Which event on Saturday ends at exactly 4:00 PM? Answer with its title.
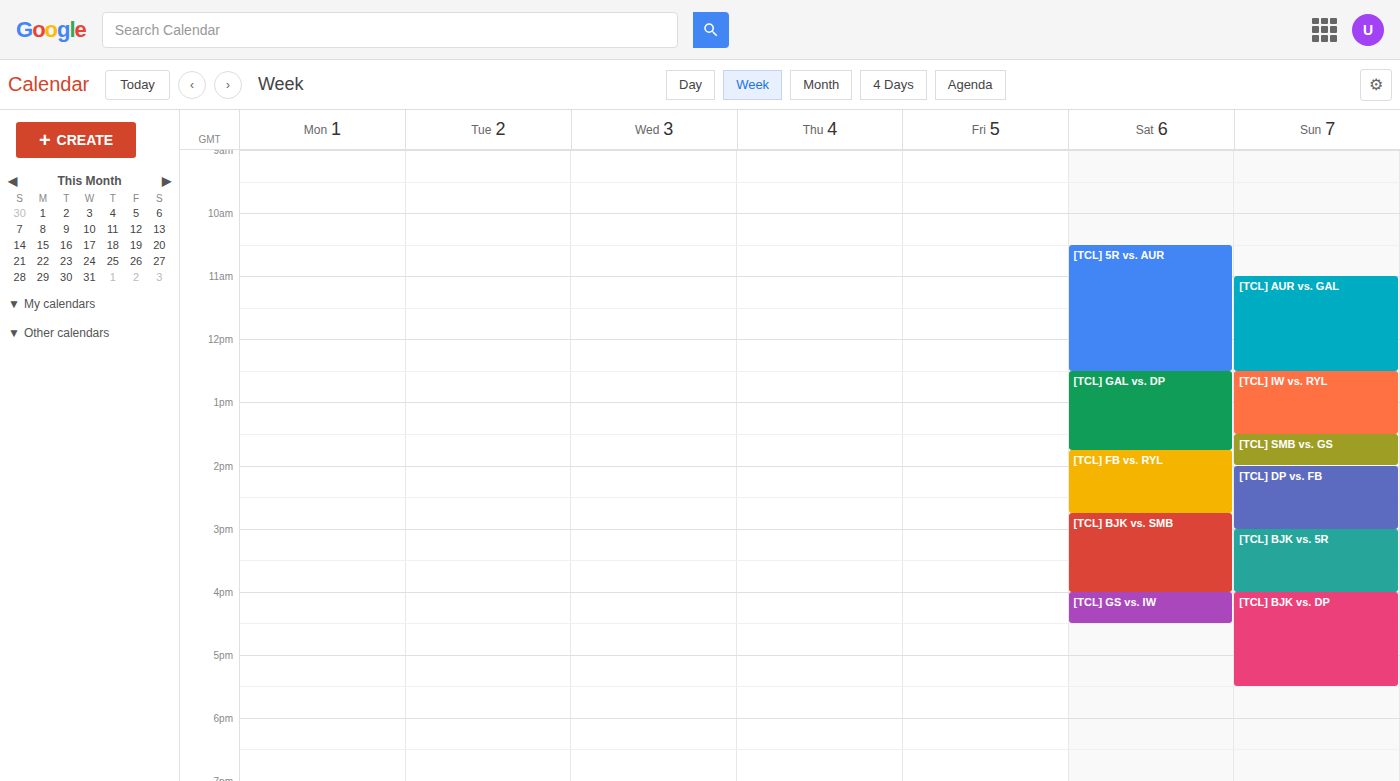
"[TCL] BJK vs. SMB"